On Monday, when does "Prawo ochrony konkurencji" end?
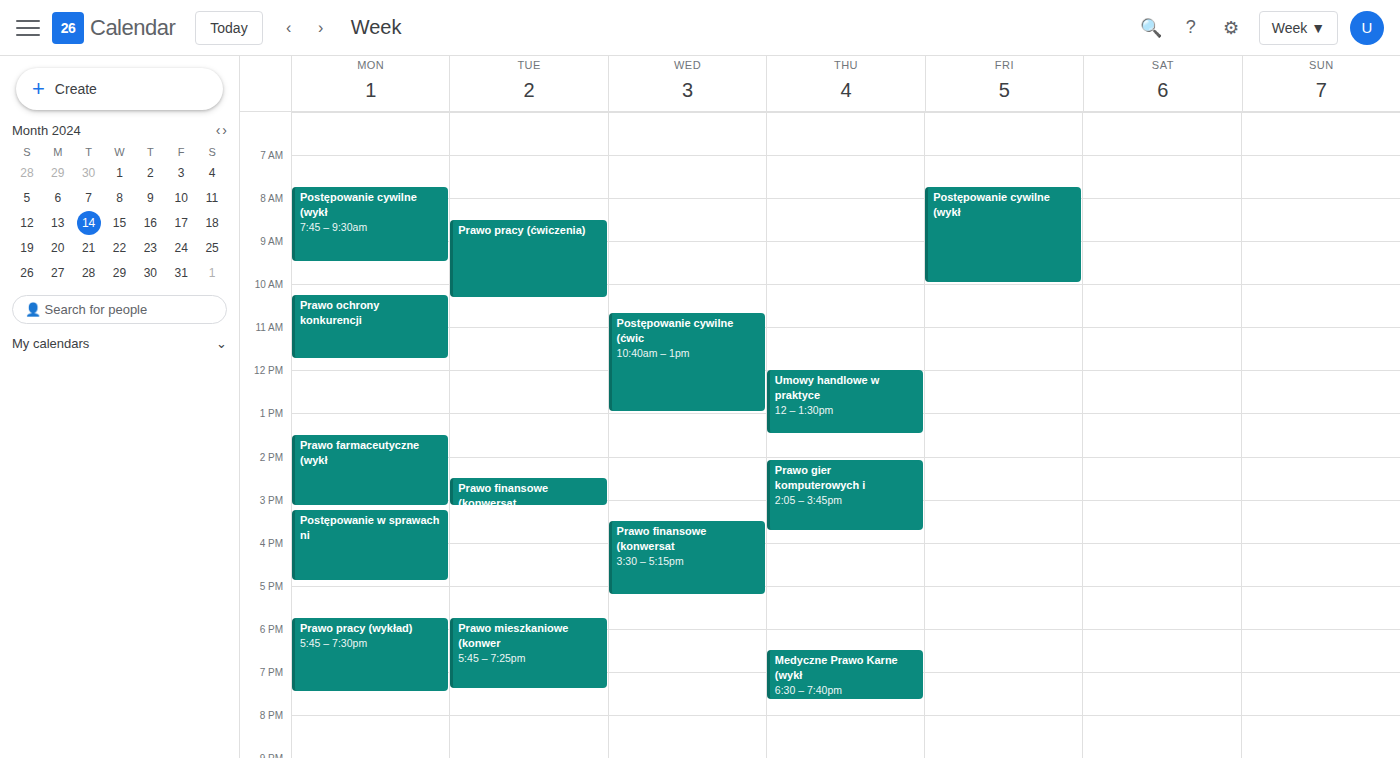
11:45 AM